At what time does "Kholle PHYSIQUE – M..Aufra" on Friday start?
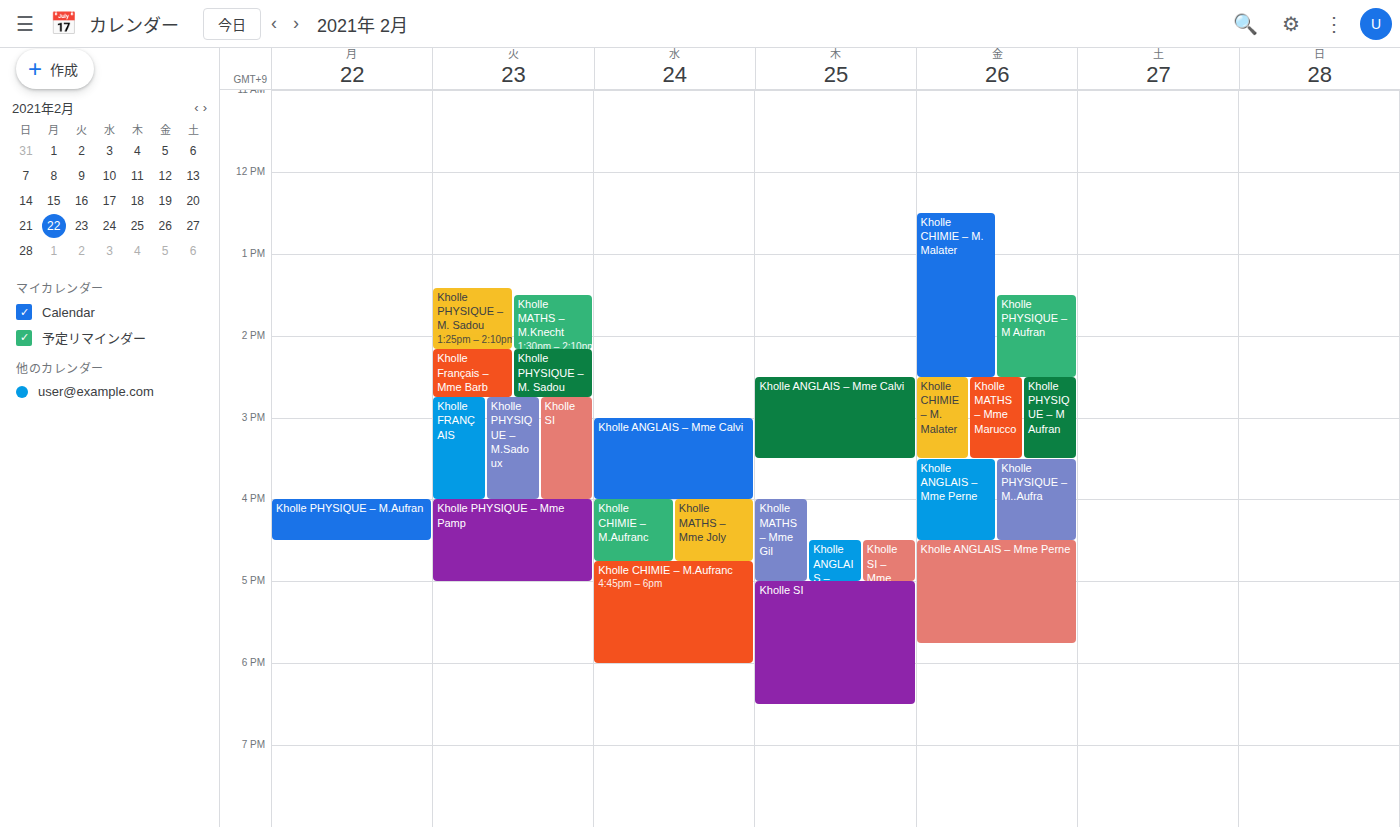
3:30 PM